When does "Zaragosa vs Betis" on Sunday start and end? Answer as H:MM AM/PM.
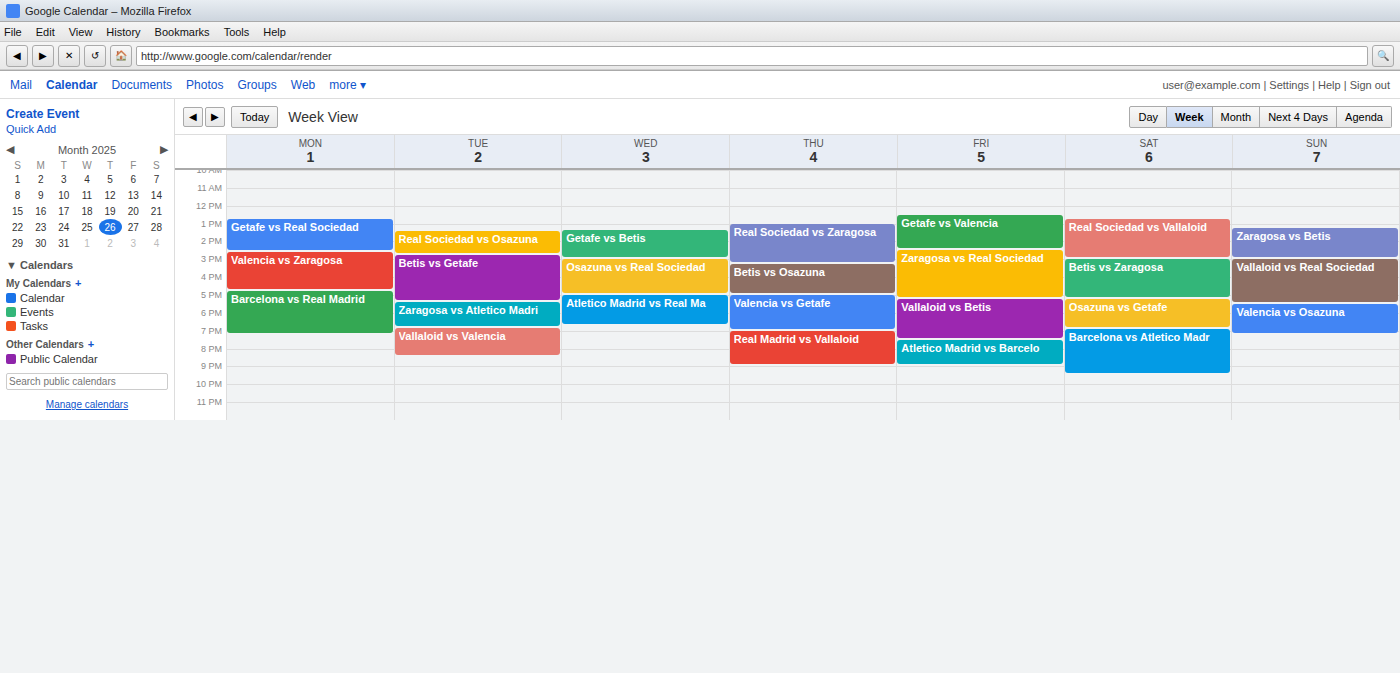
1:15 PM to 3:00 PM